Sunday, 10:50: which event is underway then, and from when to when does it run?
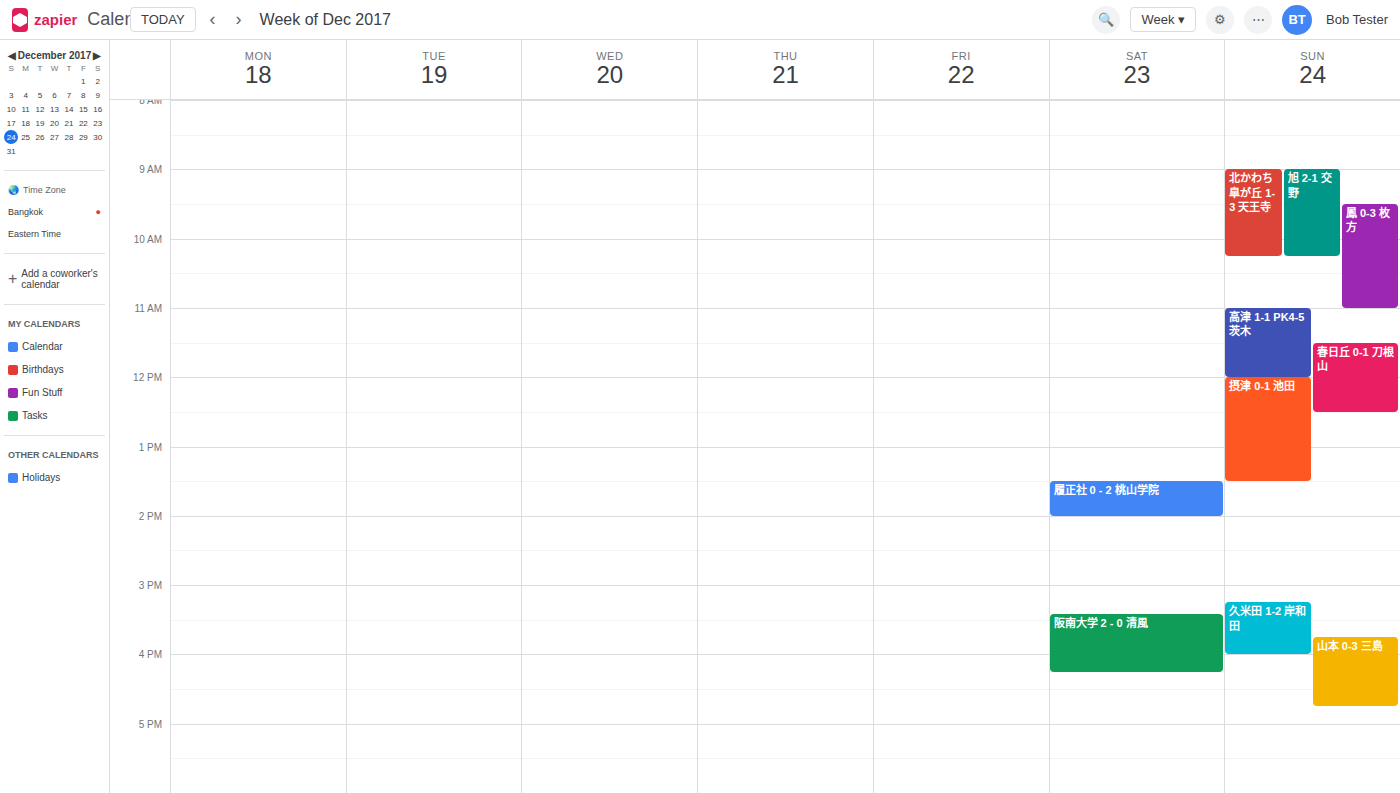
"鳳 0-3 枚方", 09:30 to 11:00